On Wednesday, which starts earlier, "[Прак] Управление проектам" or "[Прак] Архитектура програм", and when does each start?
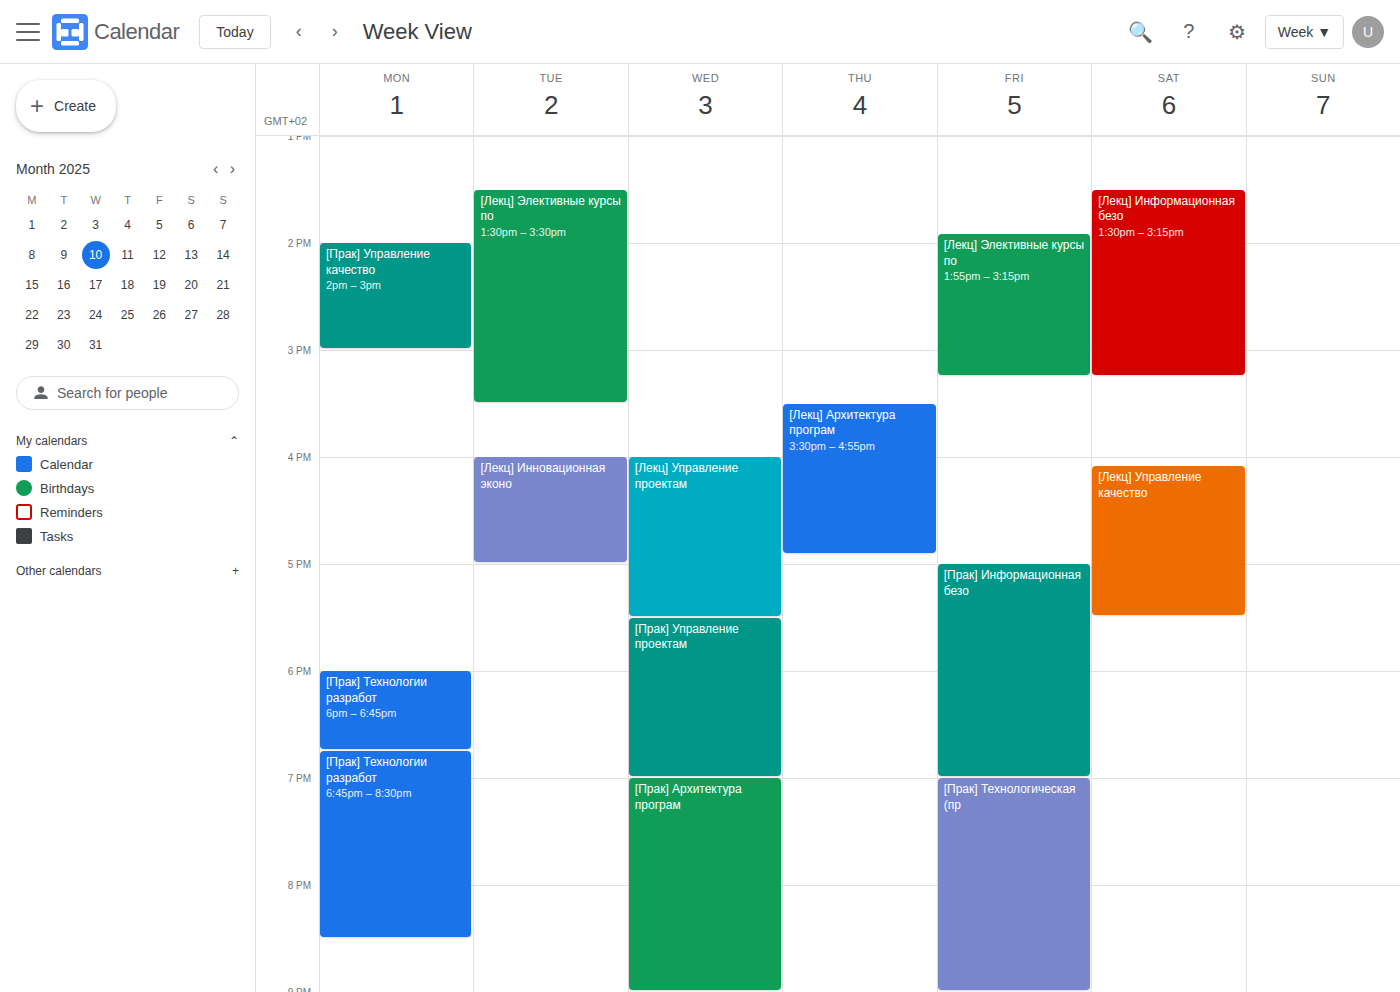
"[Прак] Управление проектам" 5:30 PM; "[Прак] Архитектура програм" 7:00 PM.